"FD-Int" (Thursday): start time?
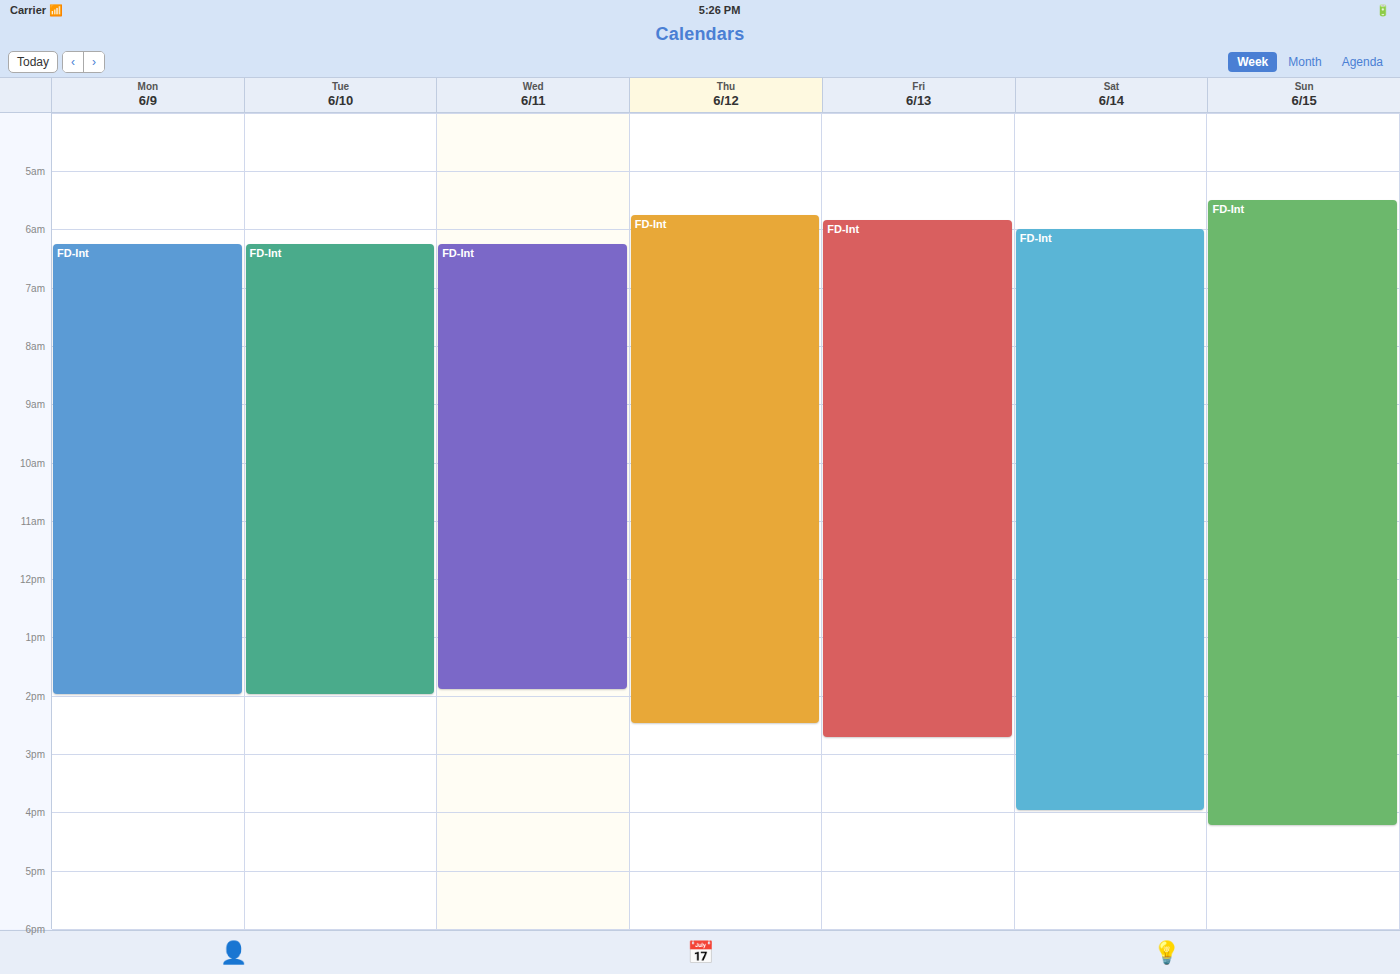
5:45 AM